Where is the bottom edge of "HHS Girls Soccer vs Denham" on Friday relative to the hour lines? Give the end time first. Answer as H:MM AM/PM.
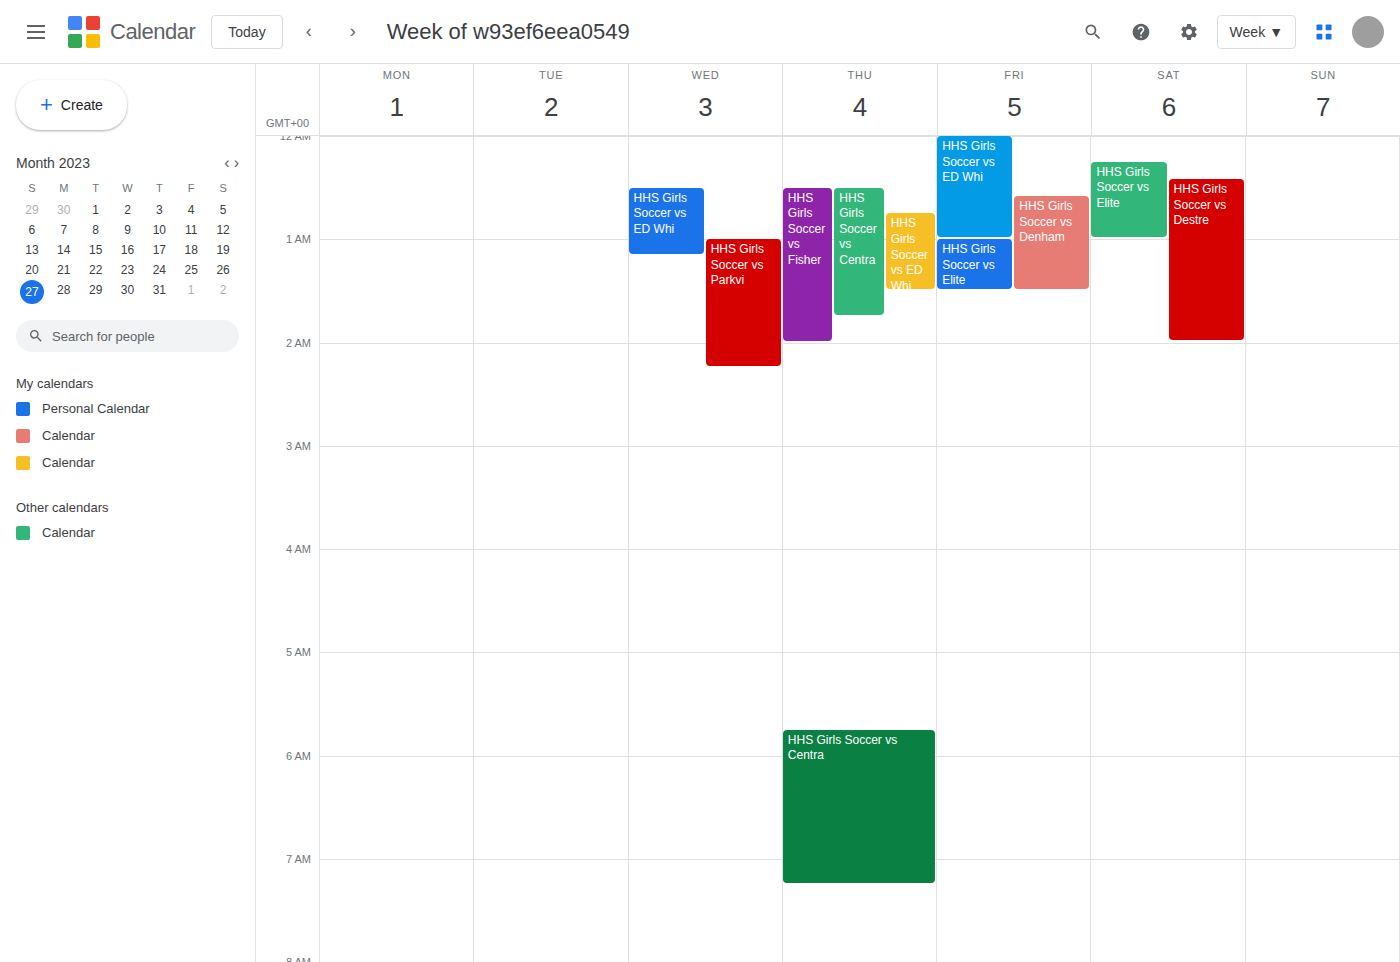
1:30 AM -- halfway between the 1 AM and 2 AM lines.